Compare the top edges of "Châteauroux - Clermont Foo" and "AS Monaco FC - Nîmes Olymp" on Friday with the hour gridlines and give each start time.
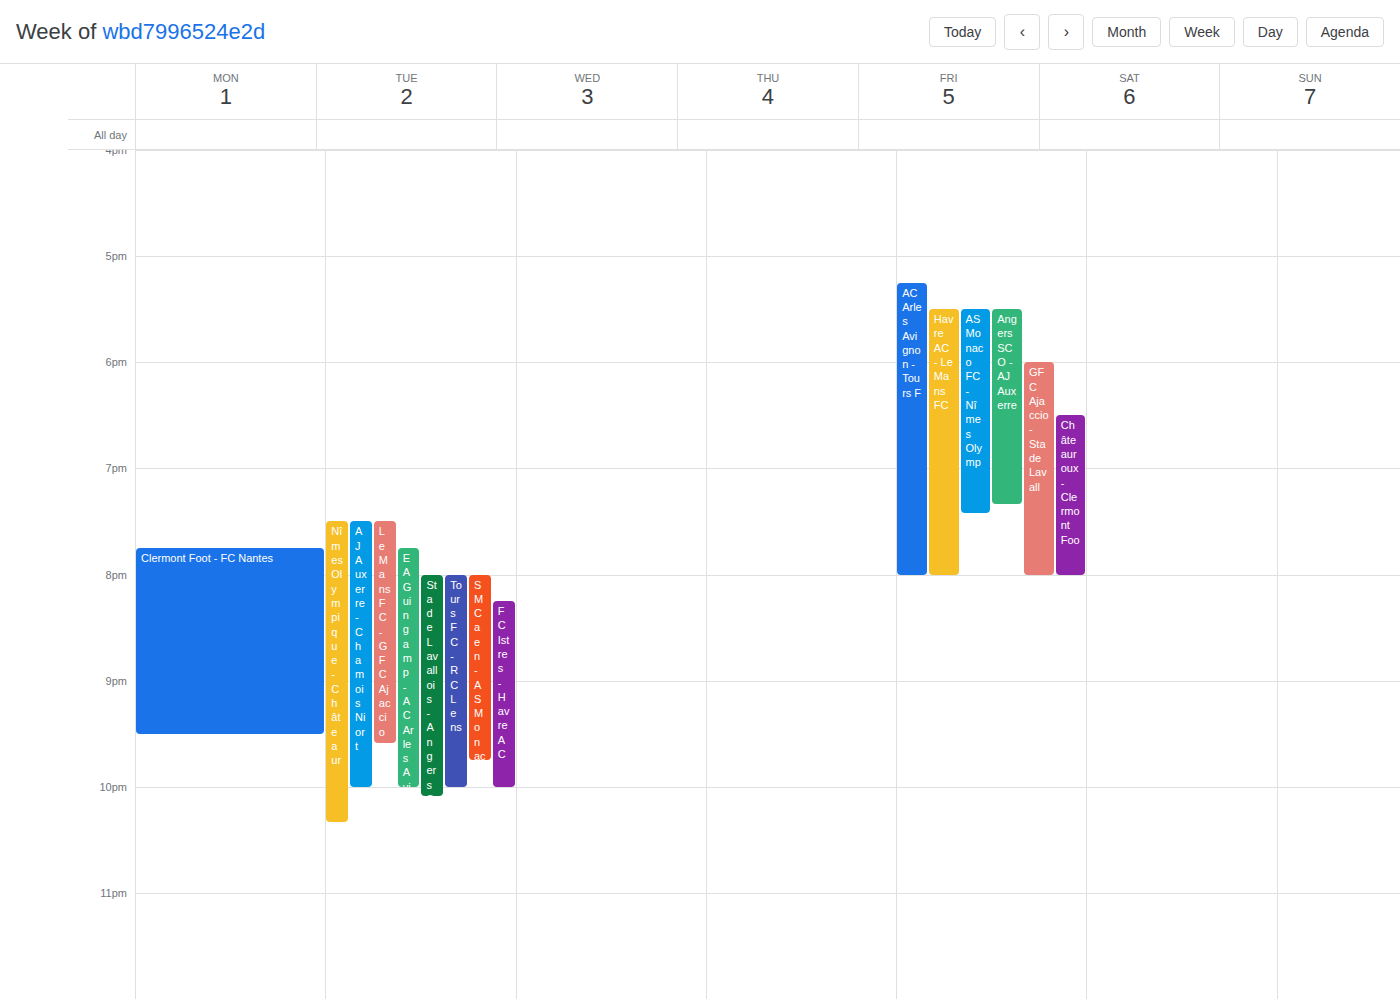
"Châteauroux - Clermont Foo": 6:30 PM, halfway between the 6 PM and 7 PM lines. "AS Monaco FC - Nîmes Olymp": 5:30 PM, halfway between the 5 PM and 6 PM lines.